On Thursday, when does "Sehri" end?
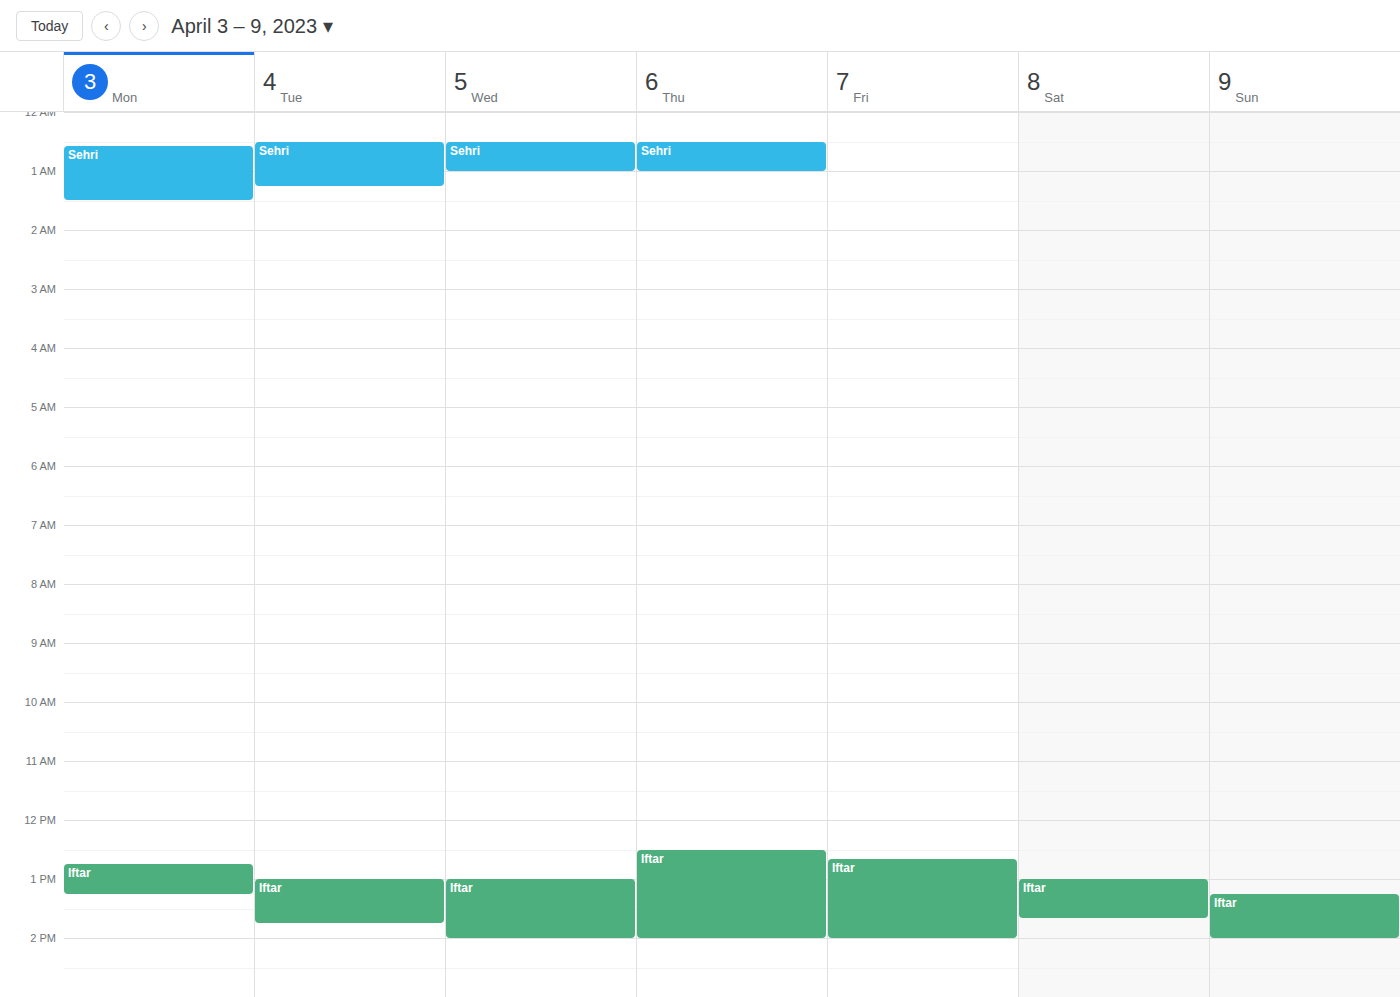
1:00 AM